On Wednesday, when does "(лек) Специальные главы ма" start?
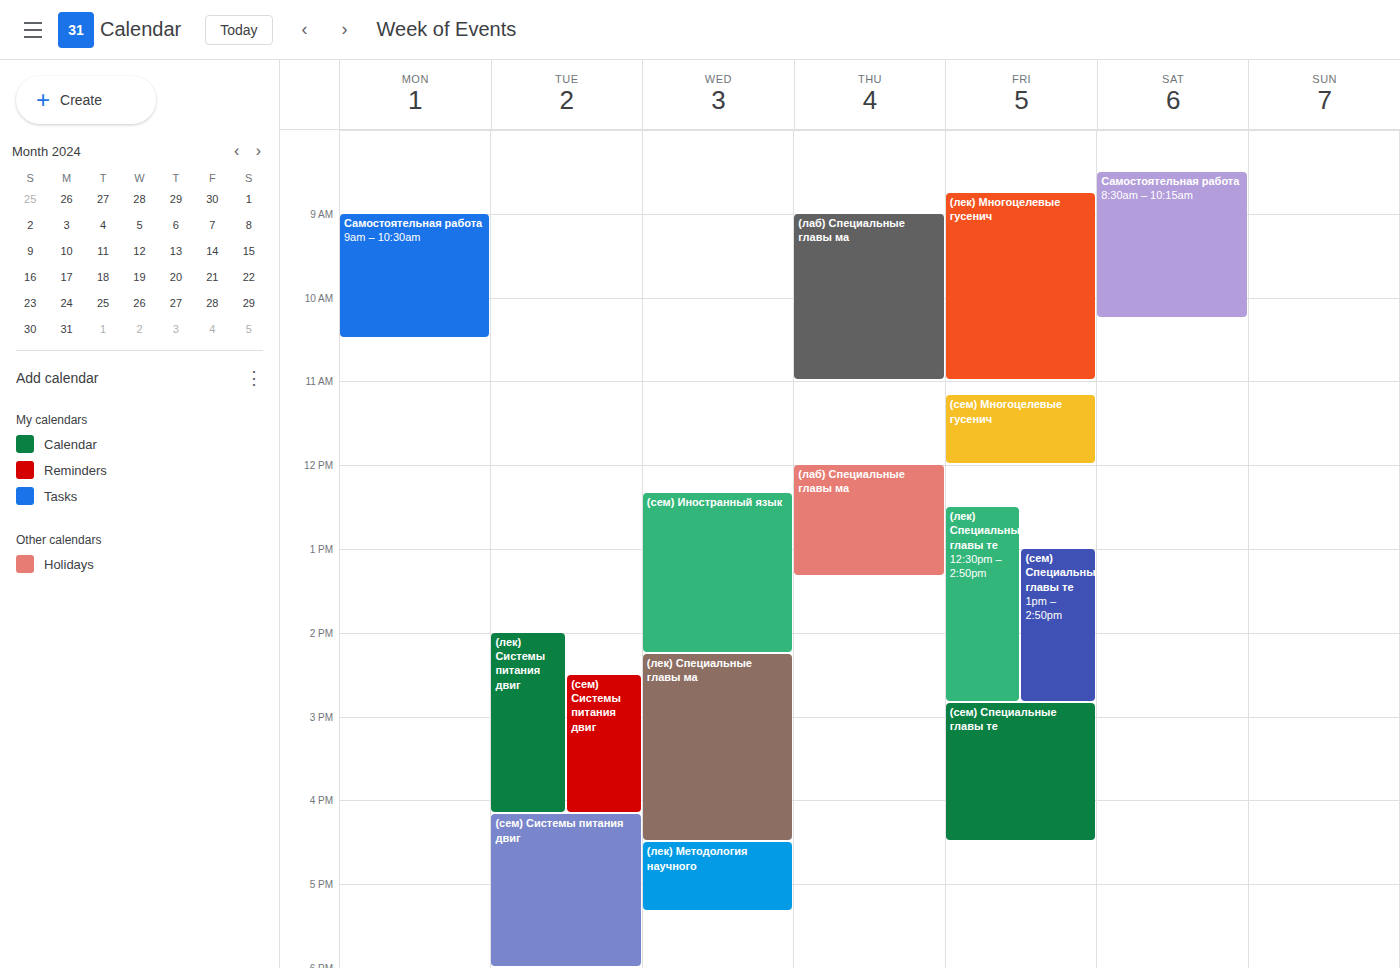
2:15 PM